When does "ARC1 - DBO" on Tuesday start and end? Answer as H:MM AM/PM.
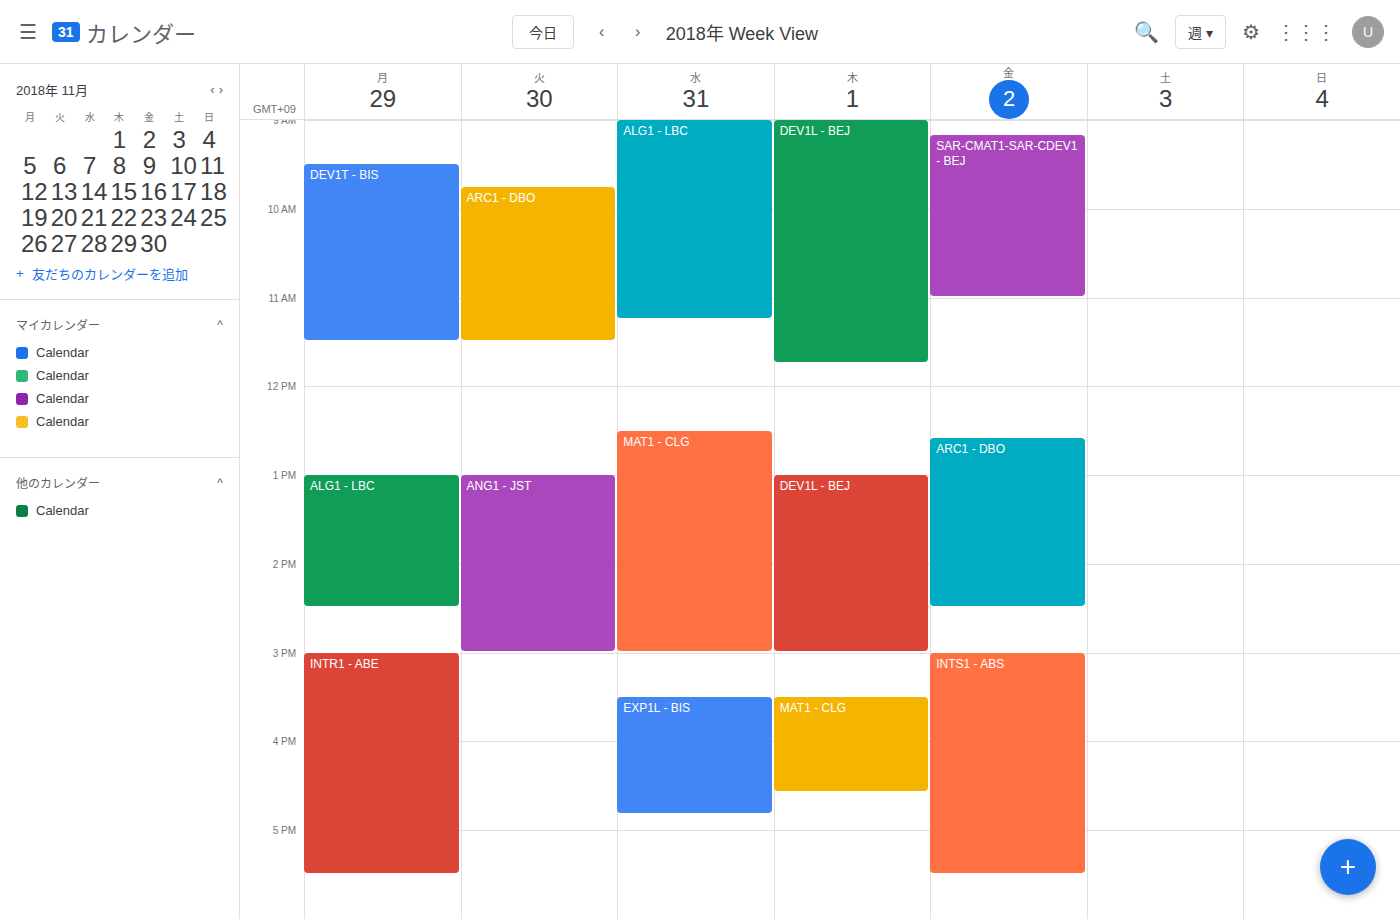
9:45 AM to 11:30 AM